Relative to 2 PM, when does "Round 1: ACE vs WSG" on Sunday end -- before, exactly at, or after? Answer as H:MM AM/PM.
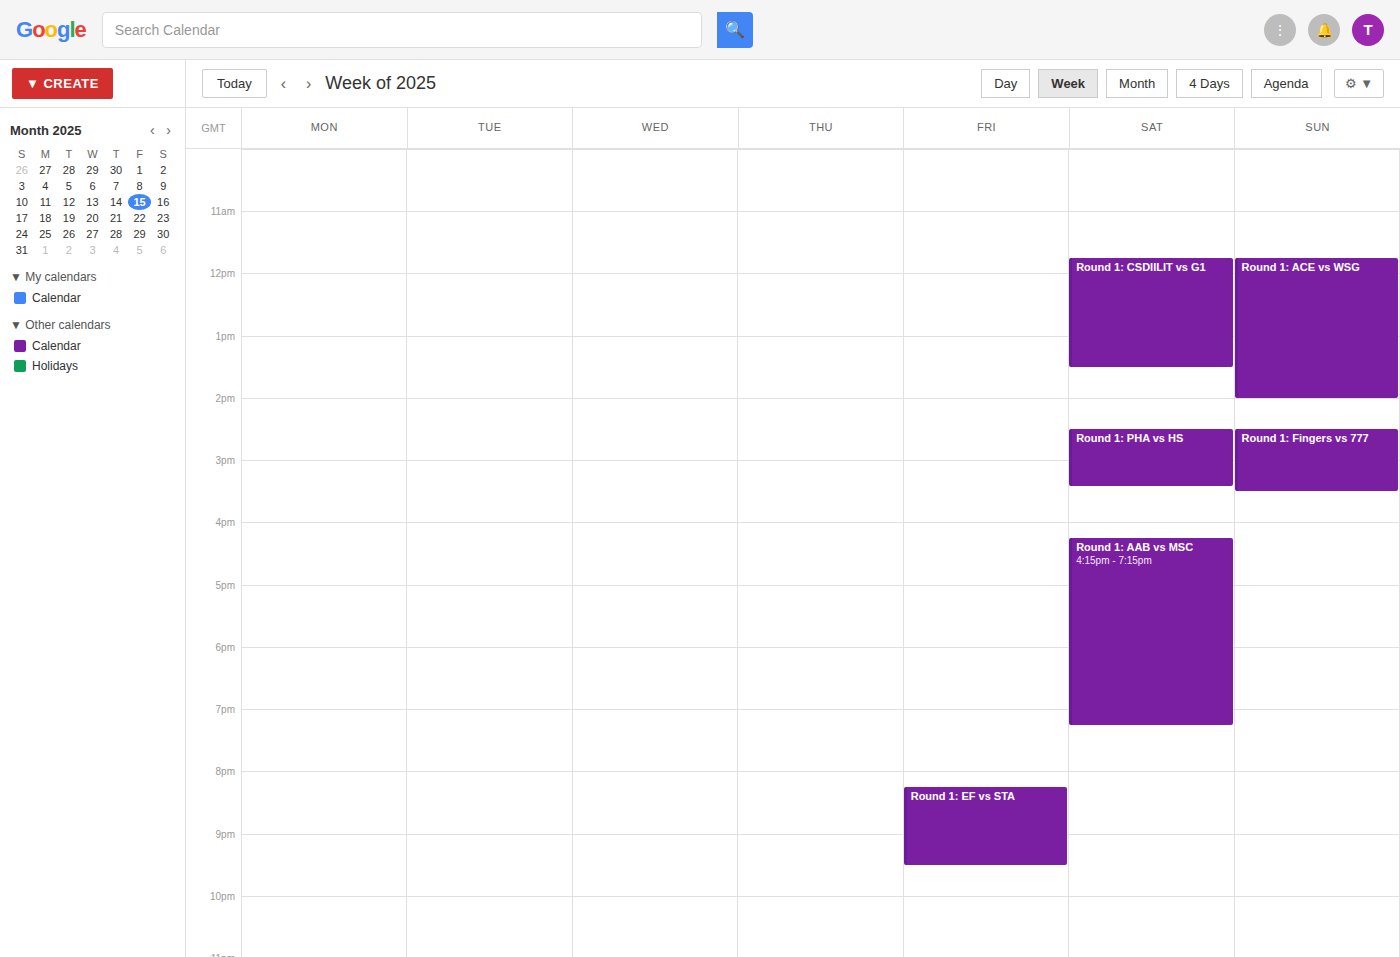
2:00 PM -- exactly at 2 PM, on the 2 PM line.